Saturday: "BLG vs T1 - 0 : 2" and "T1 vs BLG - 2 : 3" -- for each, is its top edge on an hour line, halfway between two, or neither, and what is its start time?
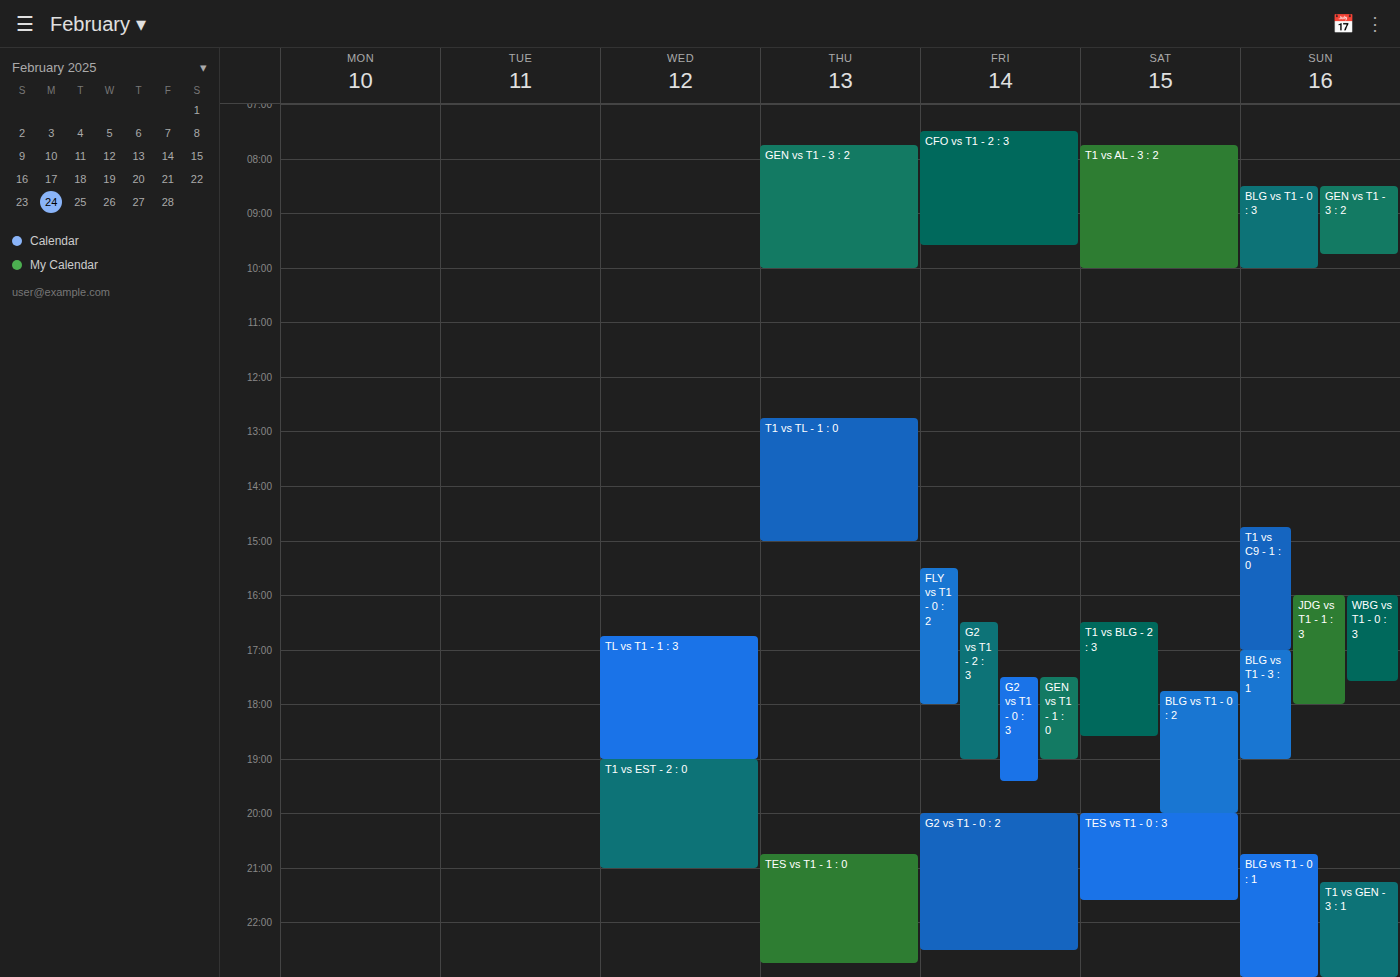
"BLG vs T1 - 0 : 2": 5:45 PM, neither: three quarters of the way from the 5 PM line to the 6 PM line. "T1 vs BLG - 2 : 3": 4:30 PM, halfway between the 4 PM and 5 PM lines.